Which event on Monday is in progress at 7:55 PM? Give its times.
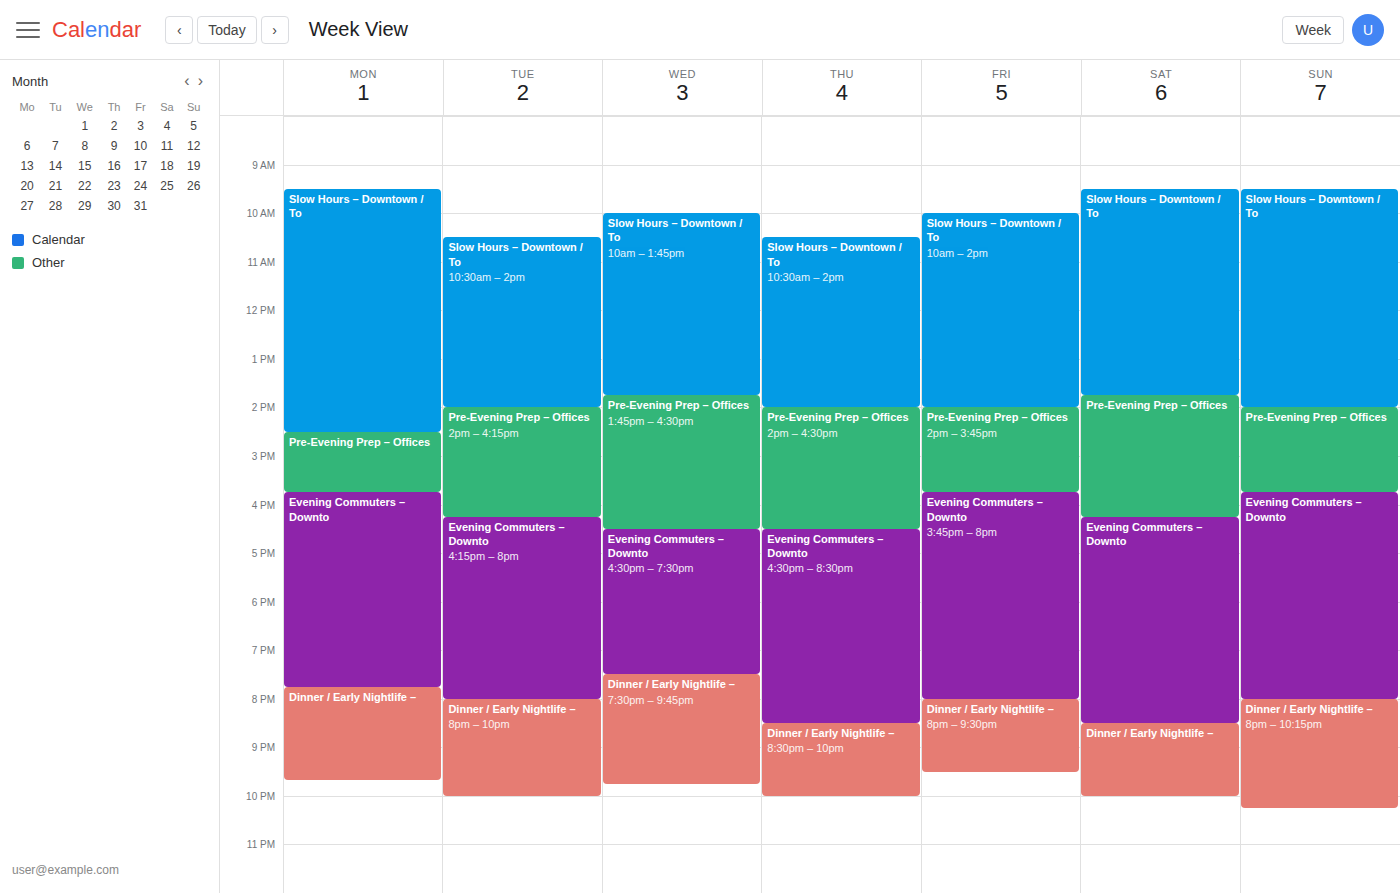
"Dinner / Early Nightlife –", 7:45 PM to 9:40 PM